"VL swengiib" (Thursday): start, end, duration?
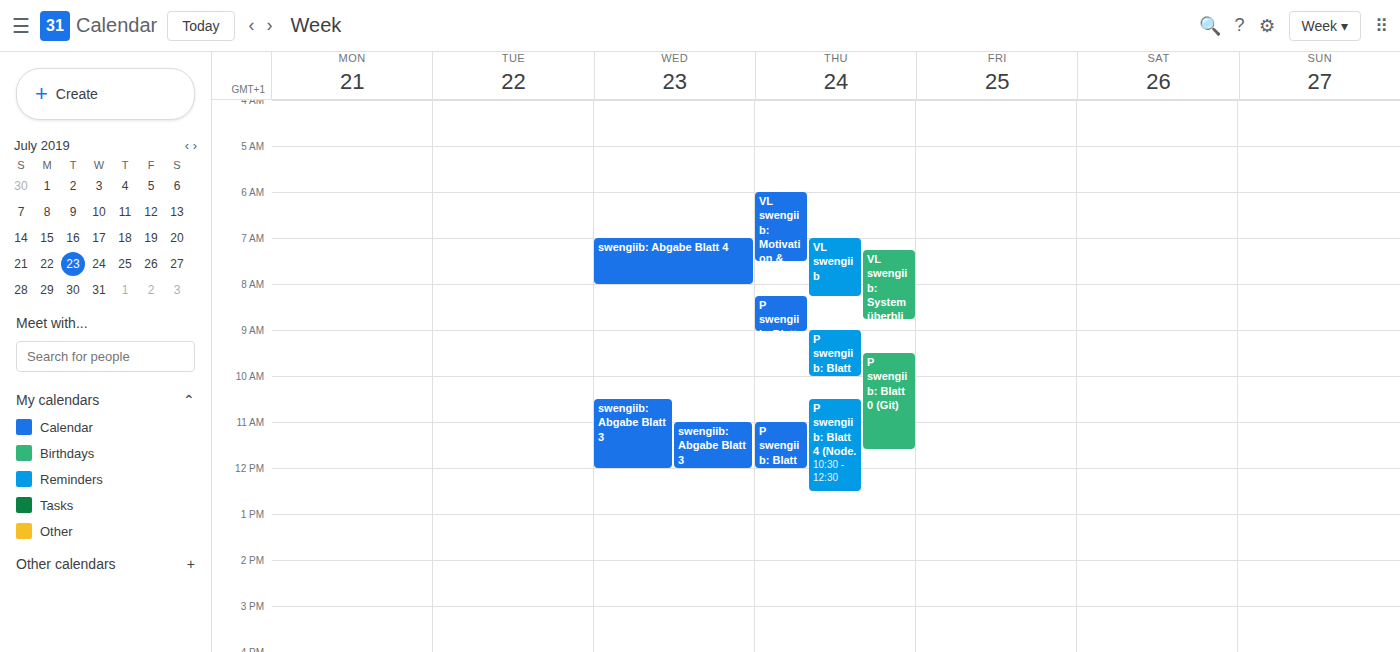
7:00 AM to 8:15 AM, 1 hour 15 minutes